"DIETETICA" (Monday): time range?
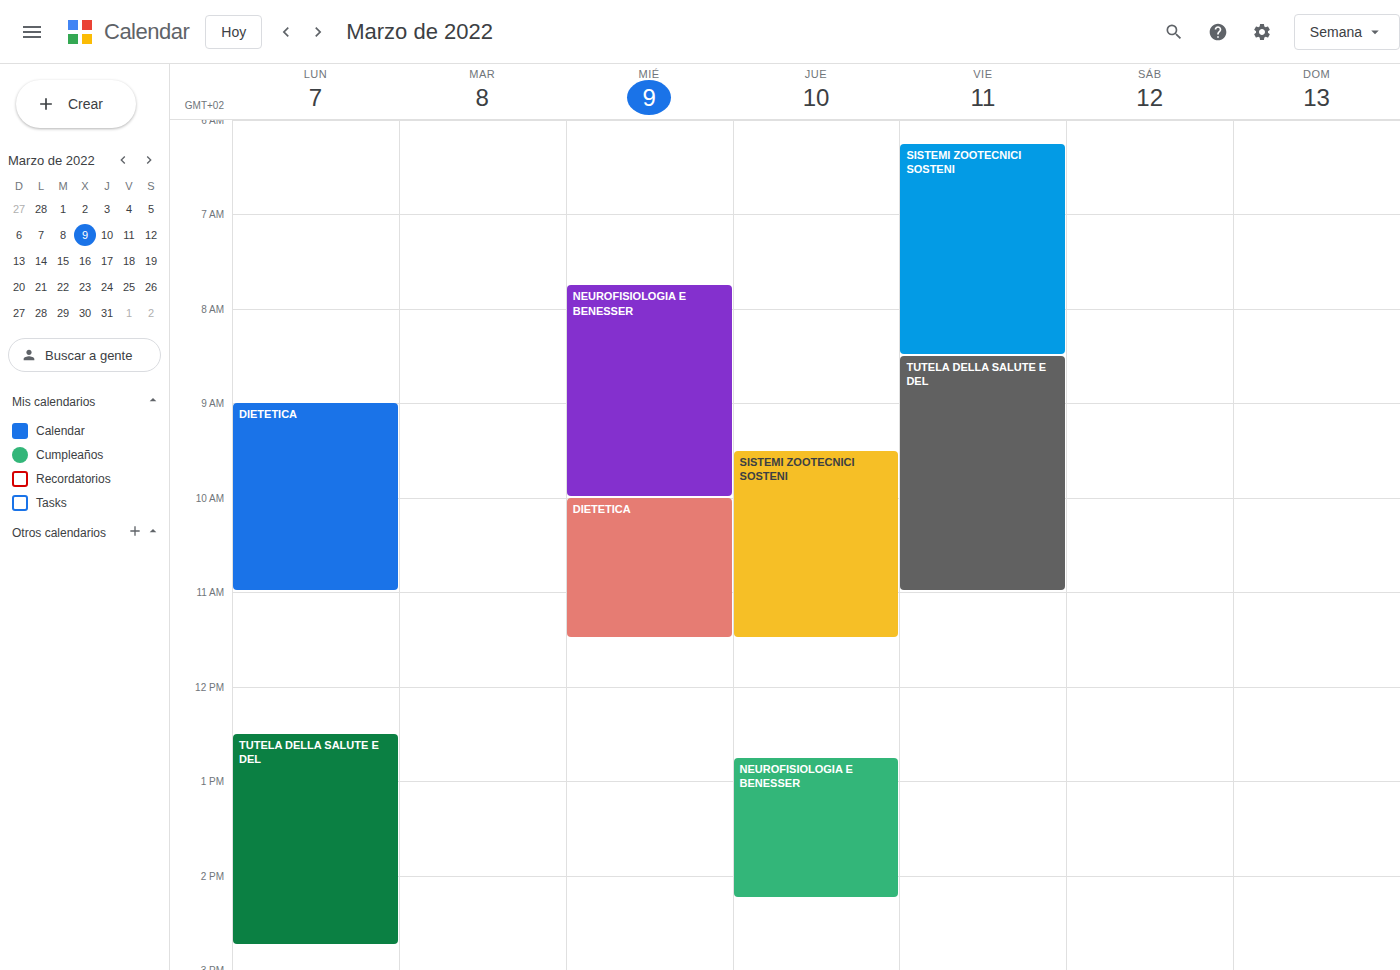
09:00 to 11:00